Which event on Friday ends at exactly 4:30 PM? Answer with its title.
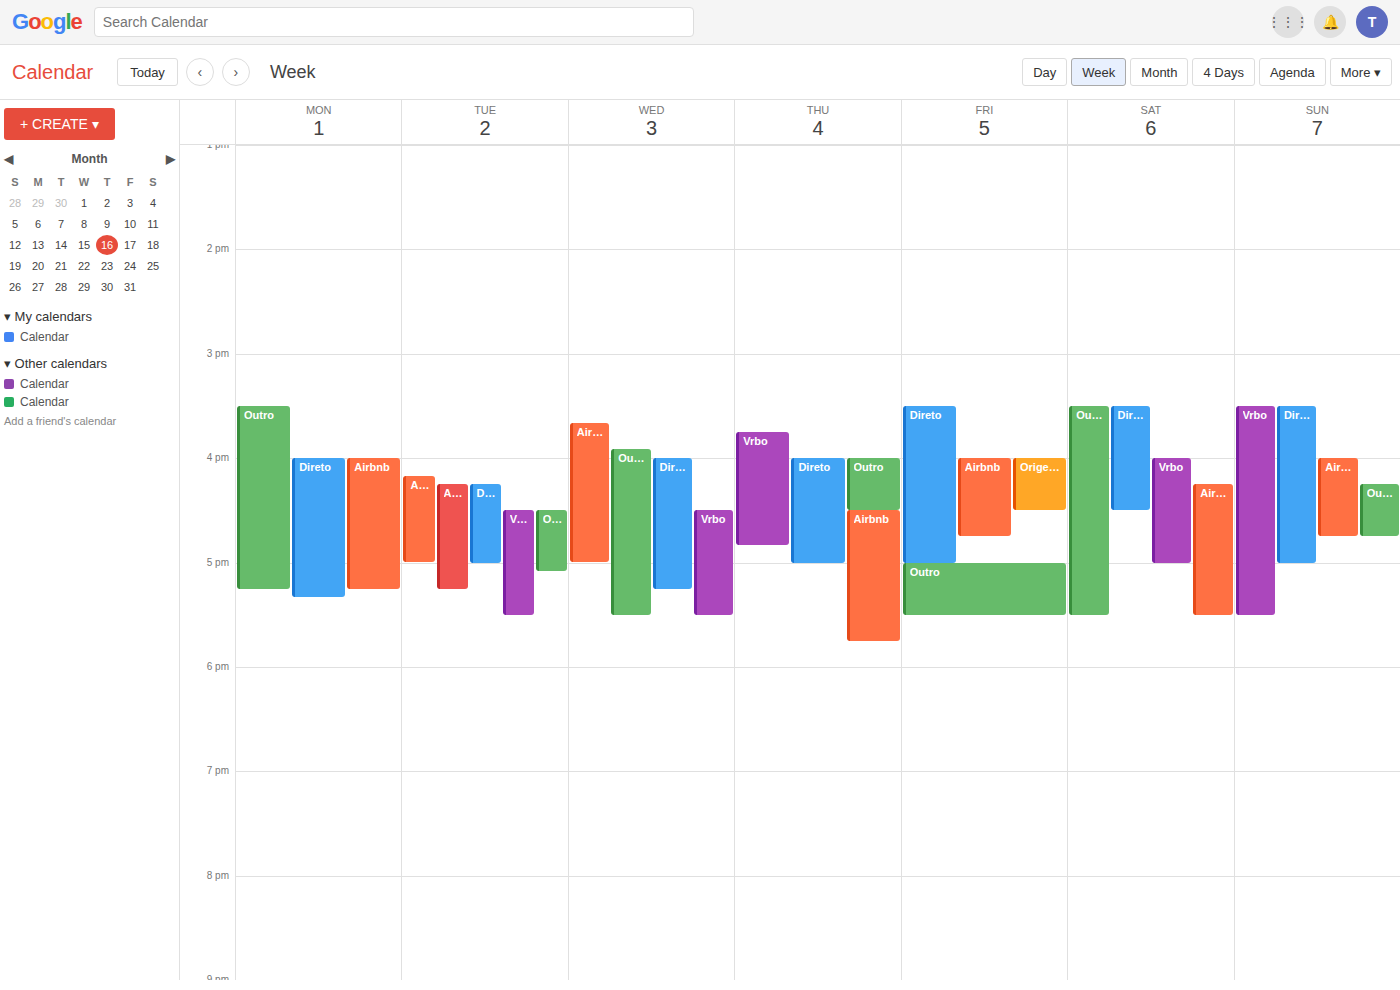
"Origem Desconhecida"